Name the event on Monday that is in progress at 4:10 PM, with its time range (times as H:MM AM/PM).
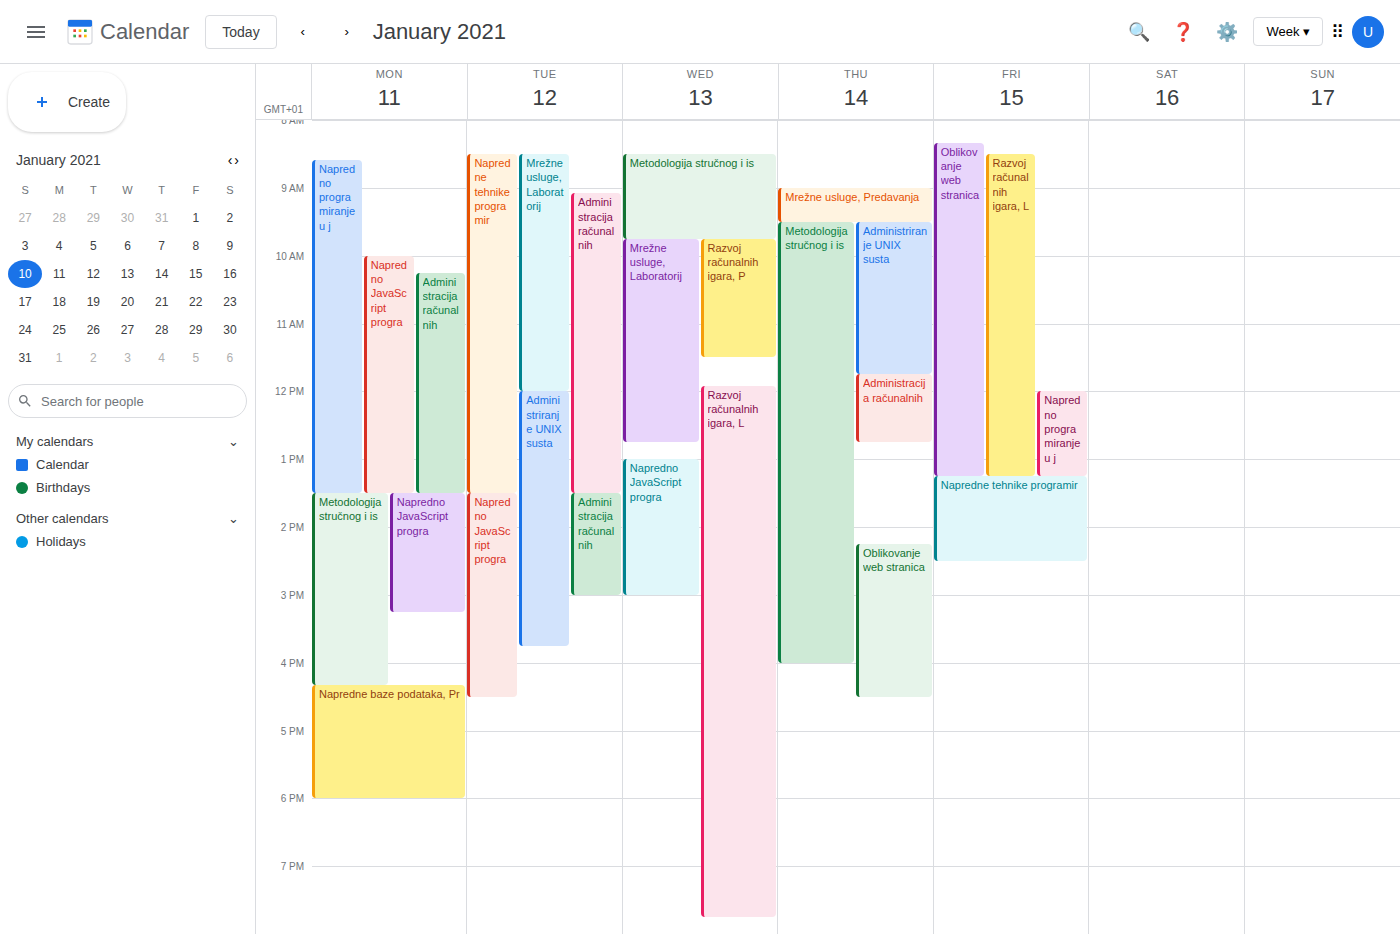
"Metodologija stručnog i is", 1:30 PM to 4:20 PM